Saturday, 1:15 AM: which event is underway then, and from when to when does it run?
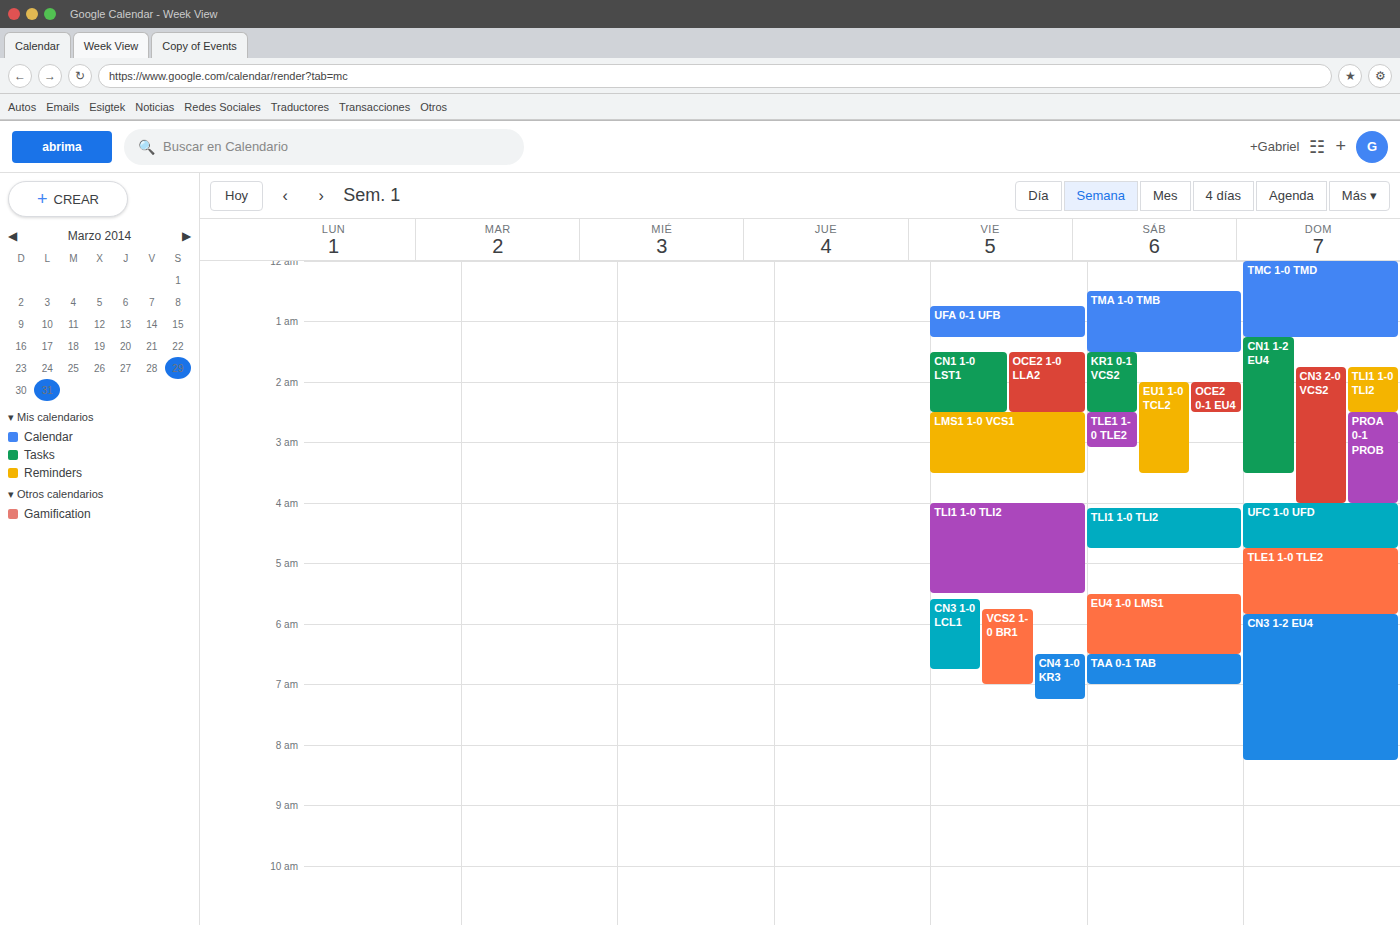
"TMA 1-0 TMB", 12:30 AM to 1:30 AM